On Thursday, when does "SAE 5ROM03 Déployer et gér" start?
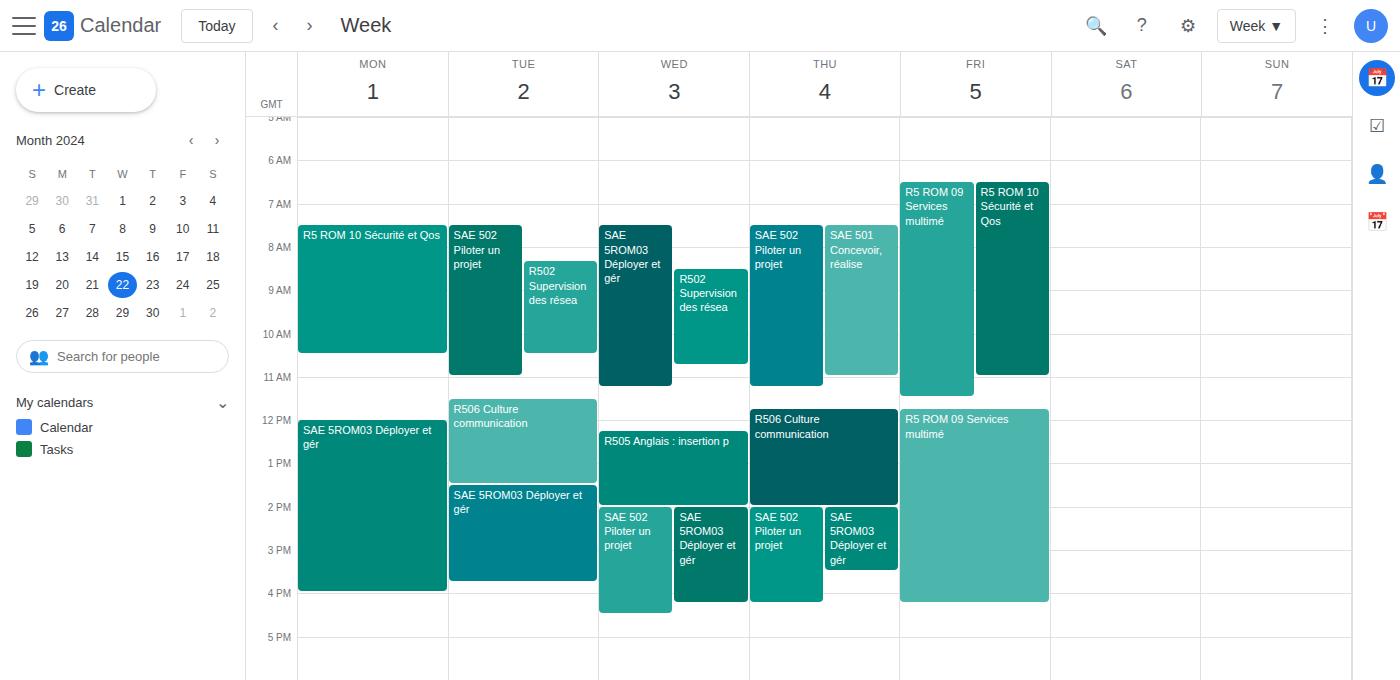
2:00 PM